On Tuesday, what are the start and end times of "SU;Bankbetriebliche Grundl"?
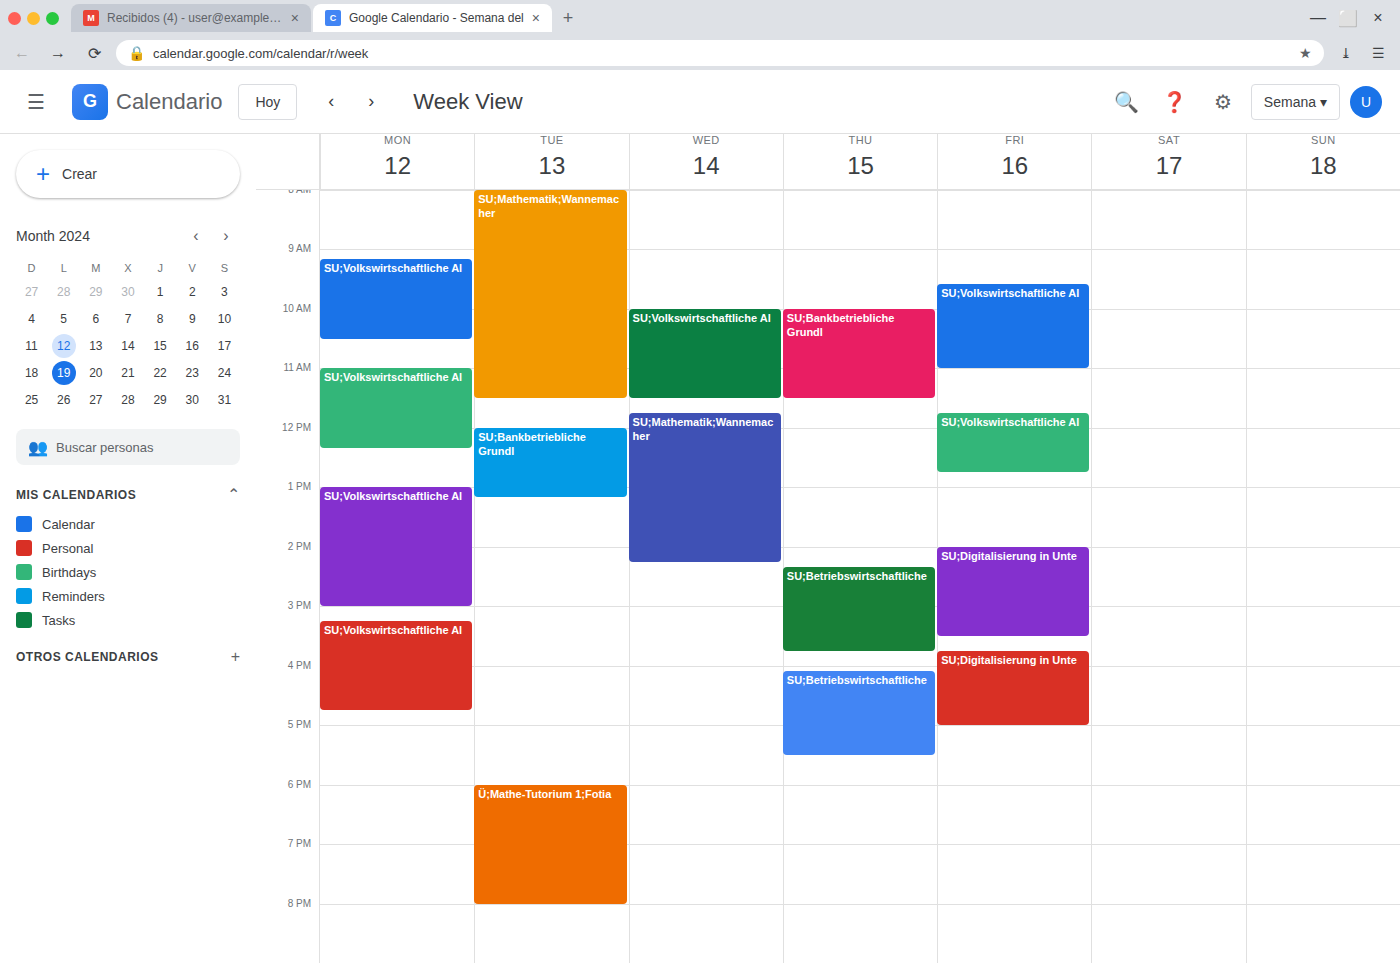
12:00 PM to 1:10 PM